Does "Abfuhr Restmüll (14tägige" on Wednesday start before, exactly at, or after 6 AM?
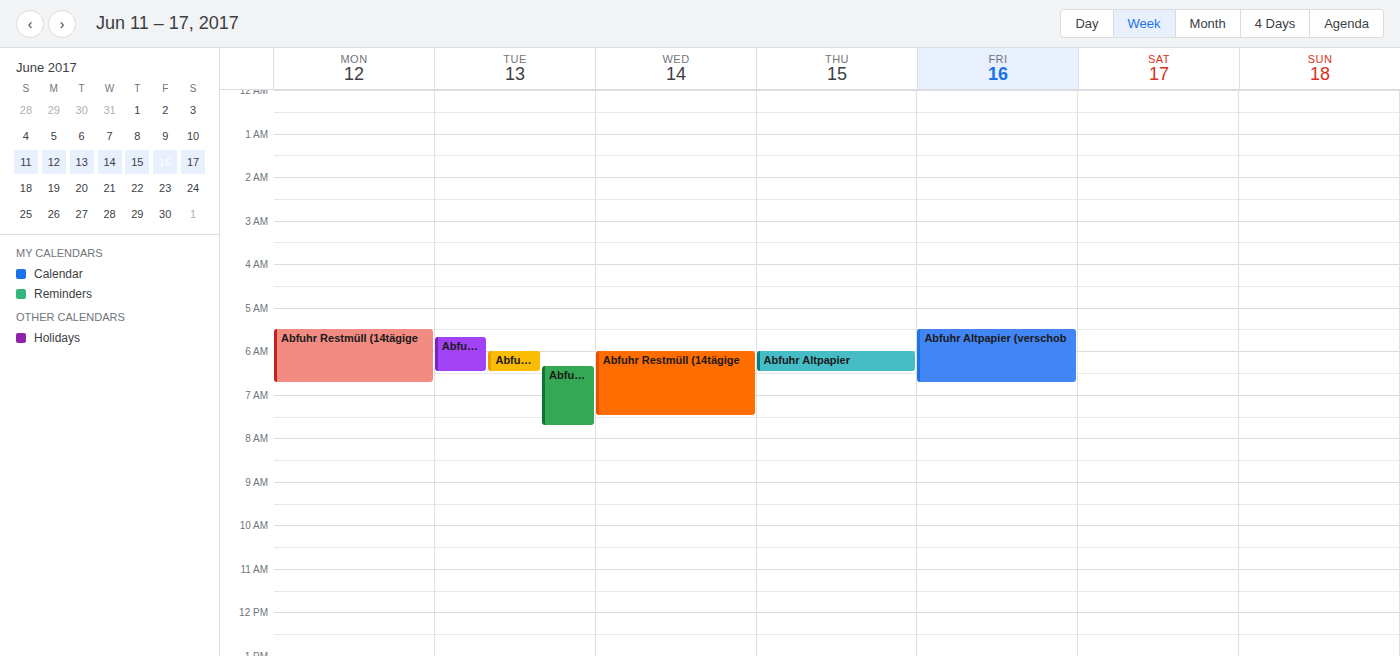
6:00 AM -- exactly at 6 AM, on the 6 AM line.